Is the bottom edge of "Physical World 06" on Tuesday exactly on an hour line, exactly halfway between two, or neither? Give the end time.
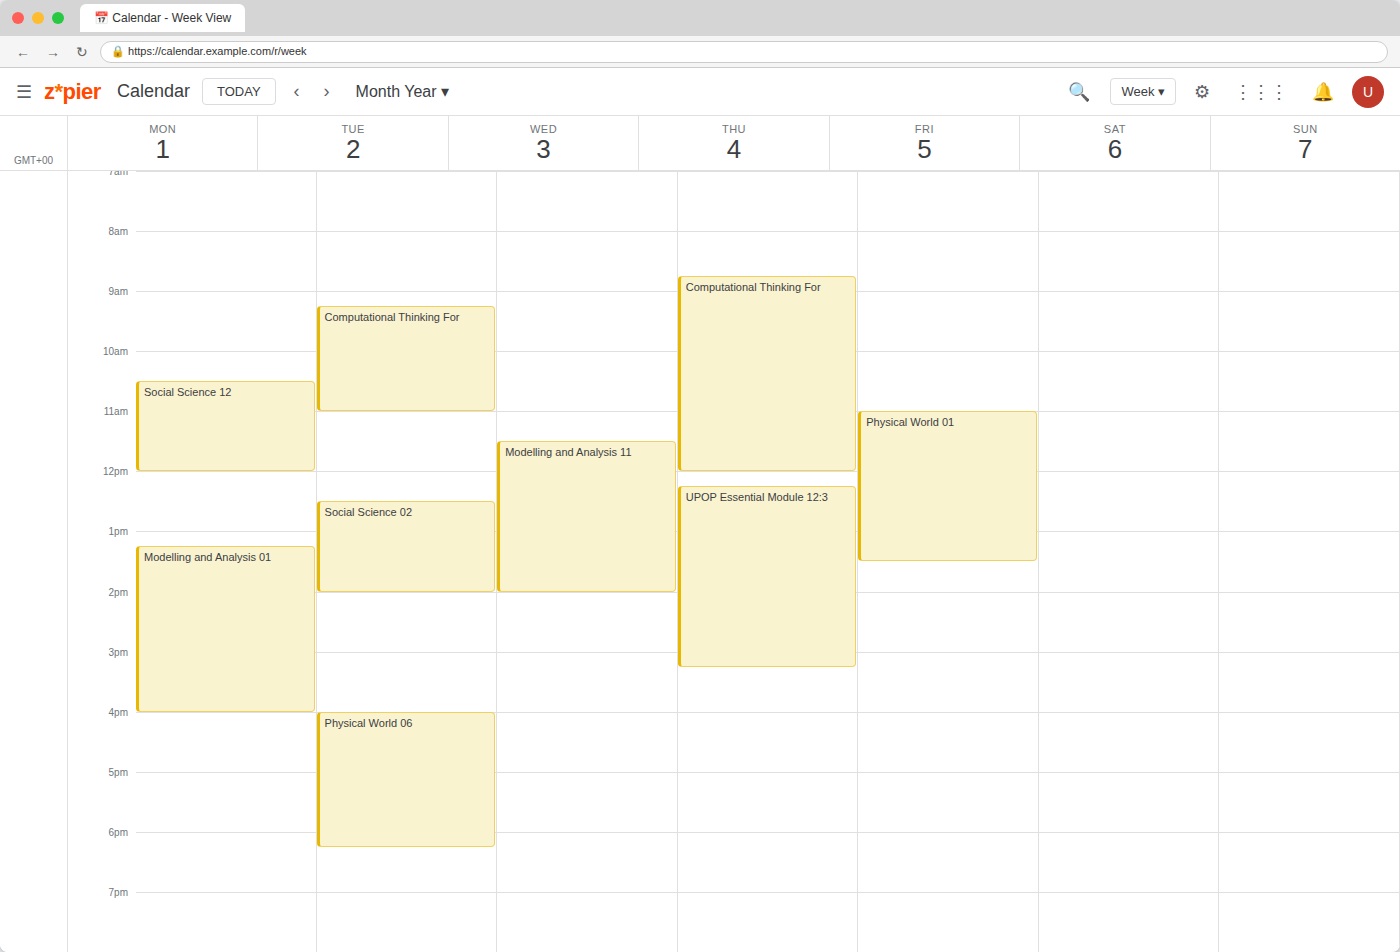
6:15 PM -- neither: a quarter of the way from the 6 PM line to the 7 PM line.